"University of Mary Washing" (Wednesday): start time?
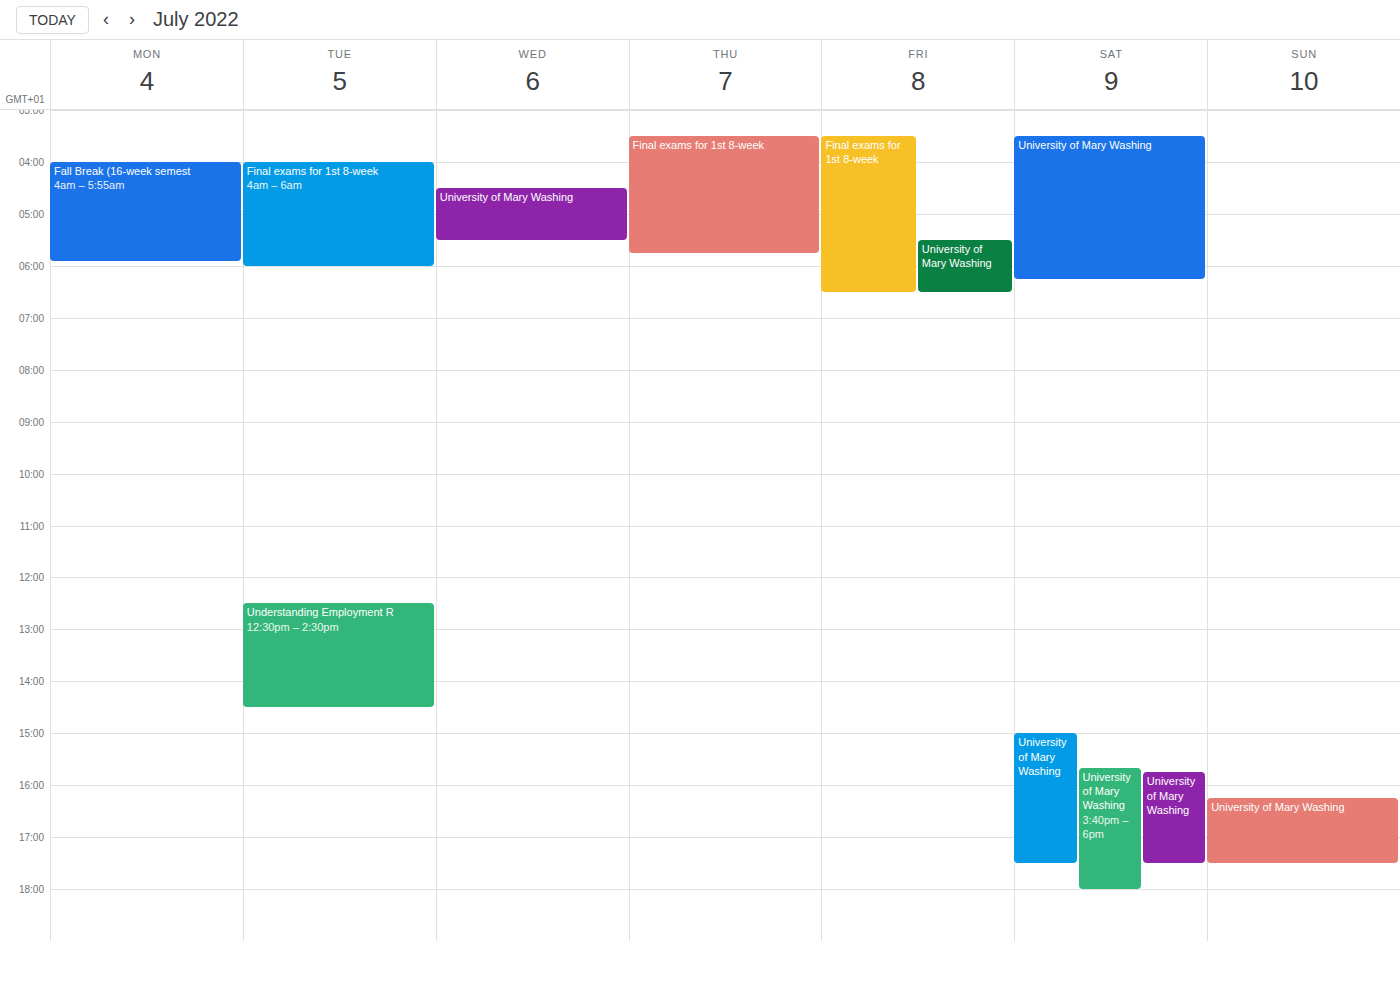
4:30 AM